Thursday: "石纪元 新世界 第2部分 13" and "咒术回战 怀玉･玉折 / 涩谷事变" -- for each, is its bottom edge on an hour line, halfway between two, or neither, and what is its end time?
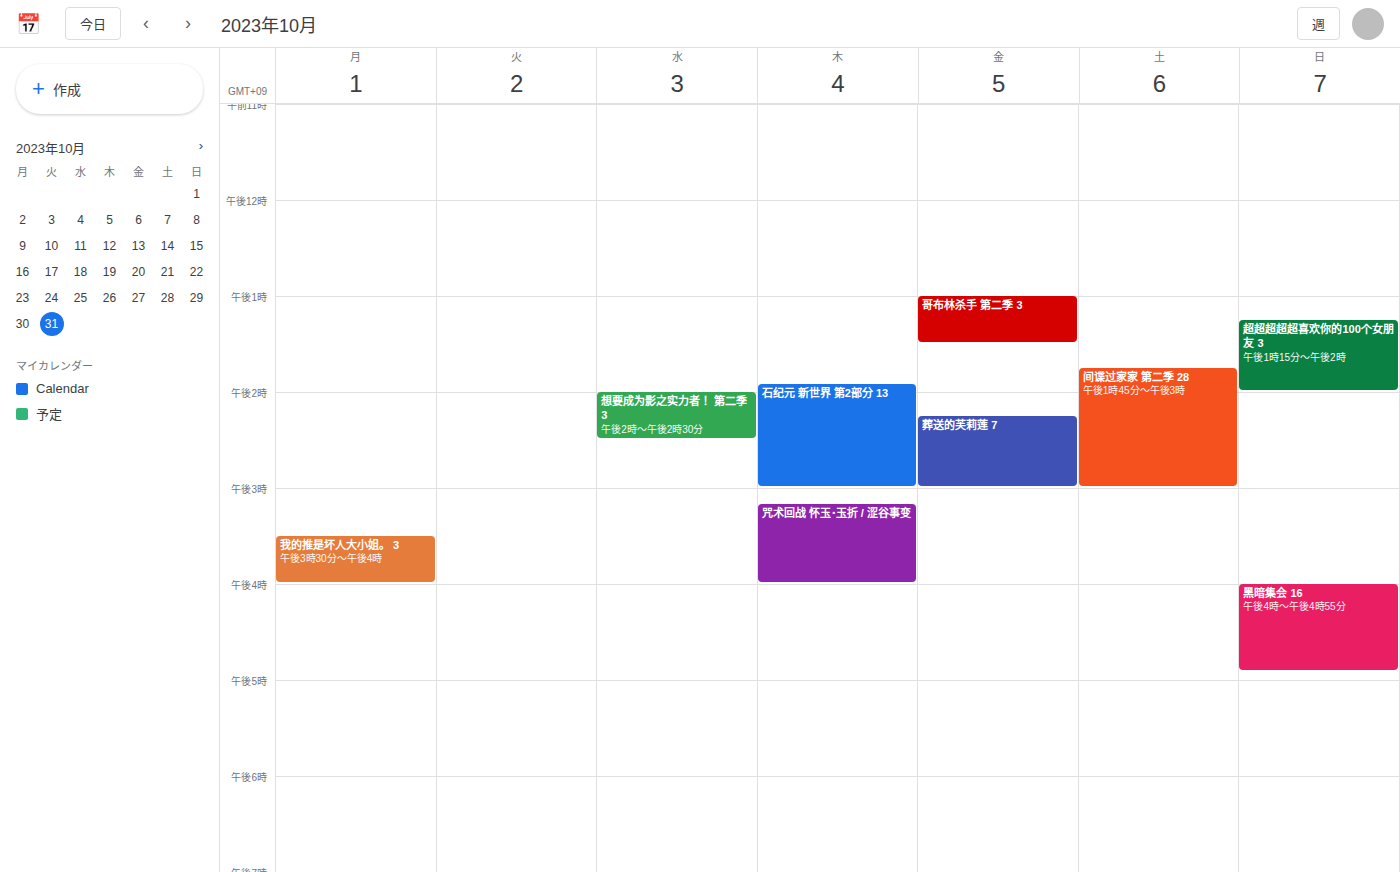
"石纪元 新世界 第2部分 13": 15:00, exactly on the 15:00 line. "咒术回战 怀玉･玉折 / 涩谷事变": 16:00, exactly on the 16:00 line.